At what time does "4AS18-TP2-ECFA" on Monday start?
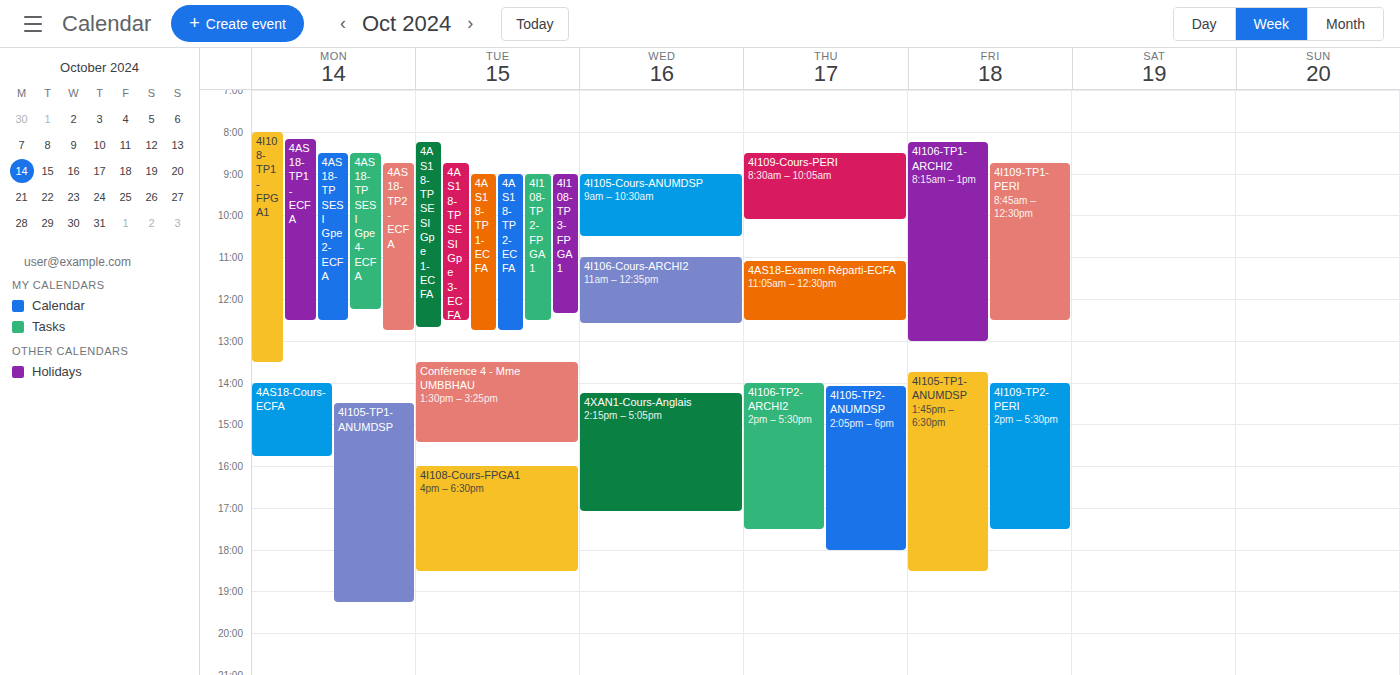
8:45 AM